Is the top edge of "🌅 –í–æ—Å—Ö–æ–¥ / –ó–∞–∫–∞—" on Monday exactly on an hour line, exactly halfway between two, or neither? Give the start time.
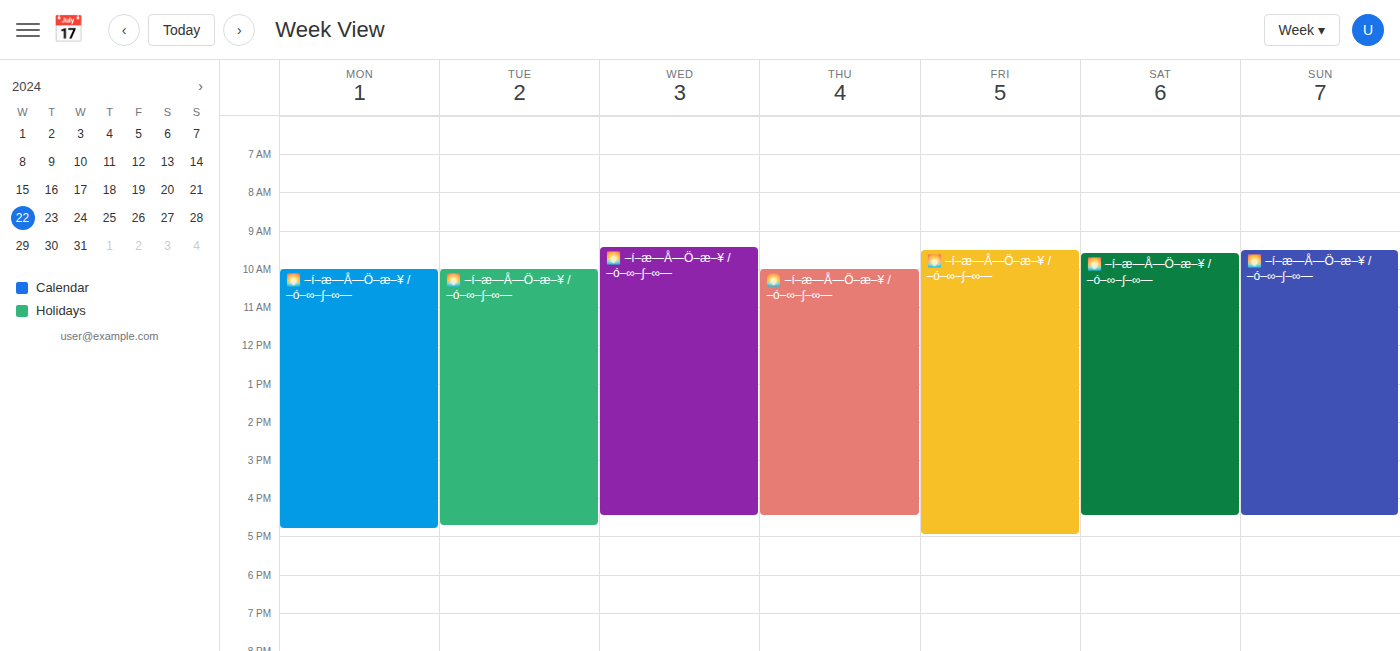
10:00 -- exactly on the 10:00 line.